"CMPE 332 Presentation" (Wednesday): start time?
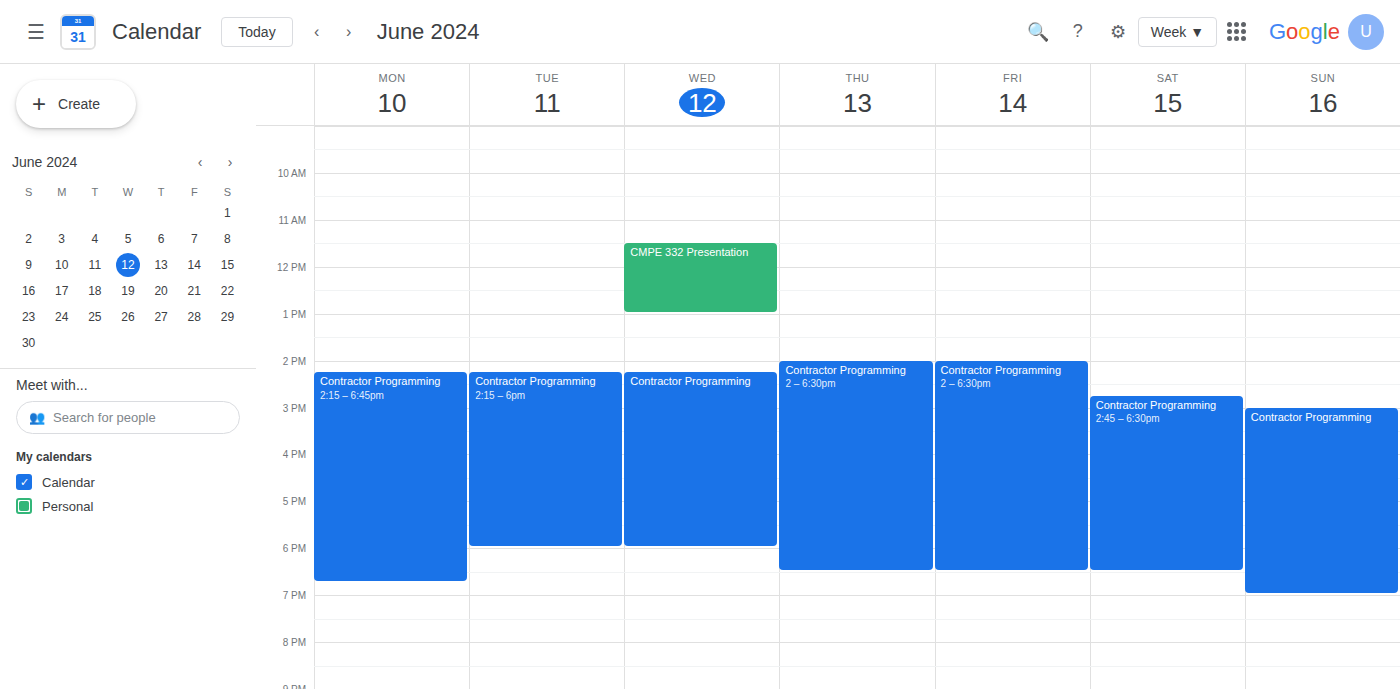
11:30 AM